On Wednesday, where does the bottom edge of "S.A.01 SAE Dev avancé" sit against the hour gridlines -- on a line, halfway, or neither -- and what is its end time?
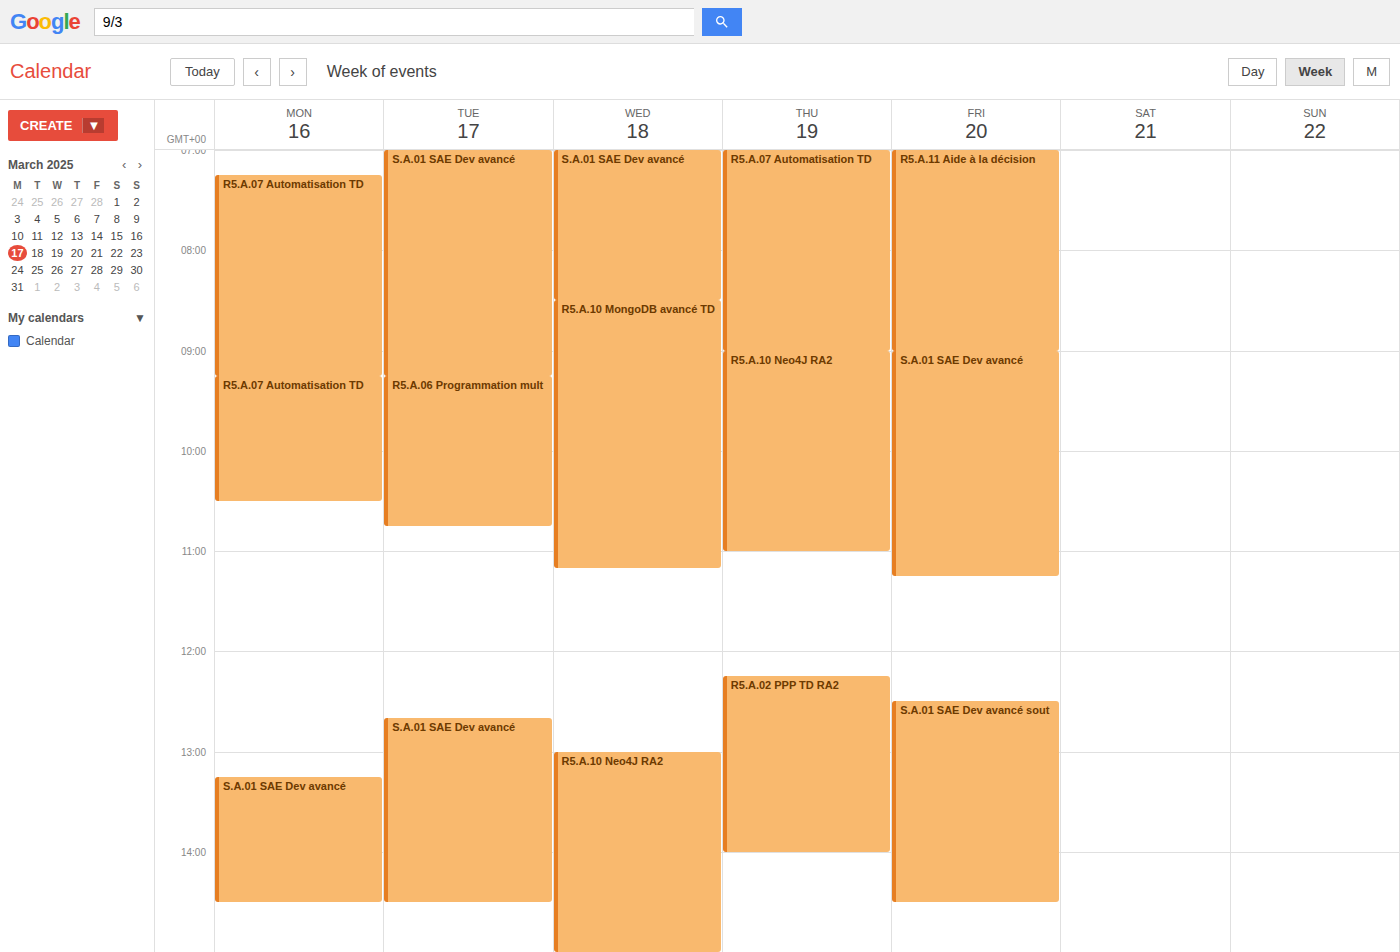
8:30 AM -- halfway between the 8 AM and 9 AM lines.